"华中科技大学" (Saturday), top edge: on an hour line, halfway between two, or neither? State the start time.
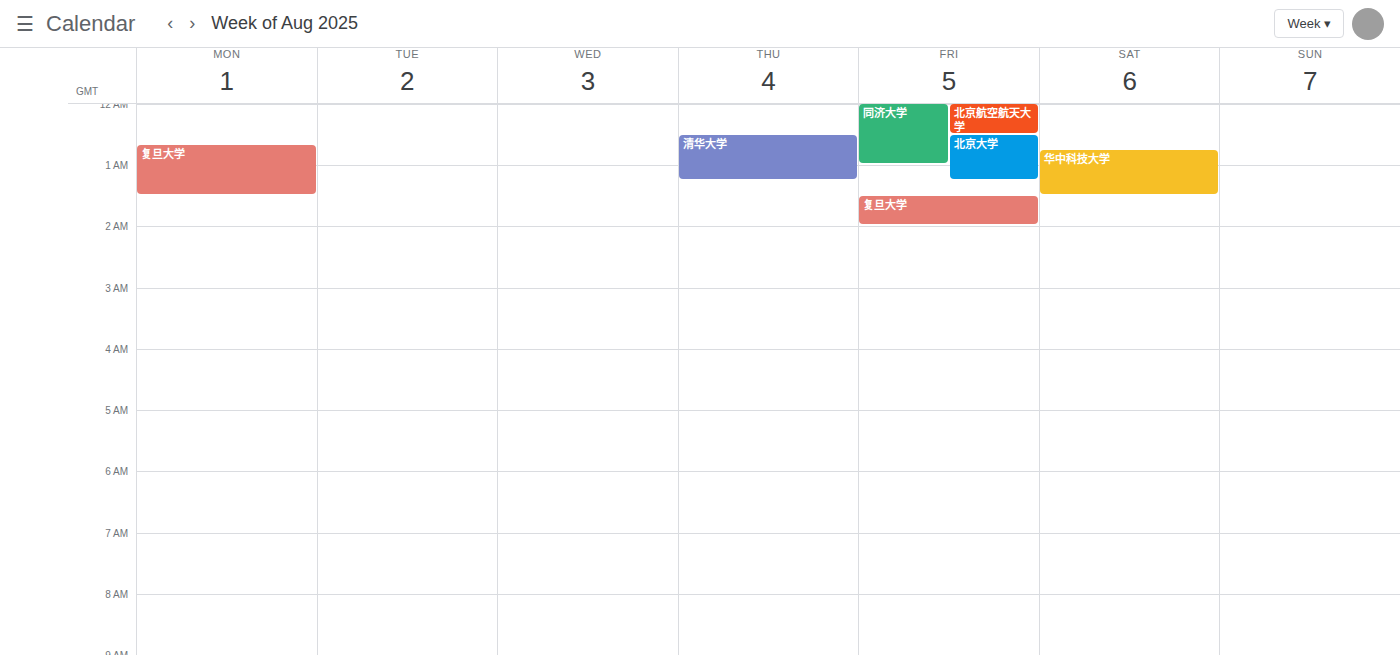
00:45 -- neither: three quarters of the way from the 00:00 line to the 01:00 line.